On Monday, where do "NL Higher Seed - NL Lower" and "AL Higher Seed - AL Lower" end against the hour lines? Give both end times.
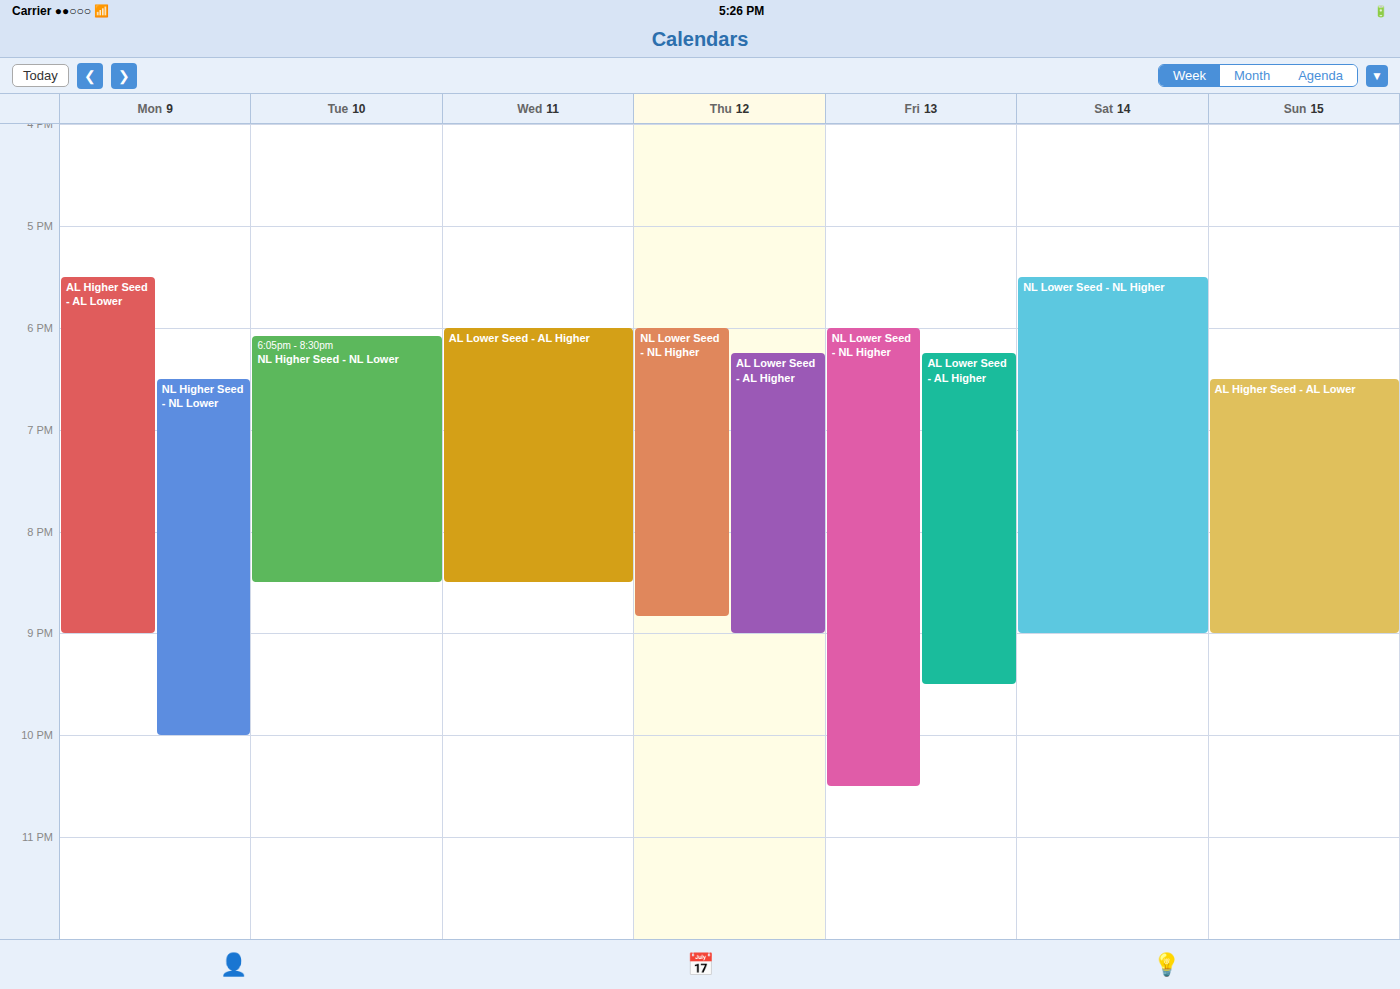
"NL Higher Seed - NL Lower": 10:00 PM, exactly on the 10 PM line. "AL Higher Seed - AL Lower": 9:00 PM, exactly on the 9 PM line.